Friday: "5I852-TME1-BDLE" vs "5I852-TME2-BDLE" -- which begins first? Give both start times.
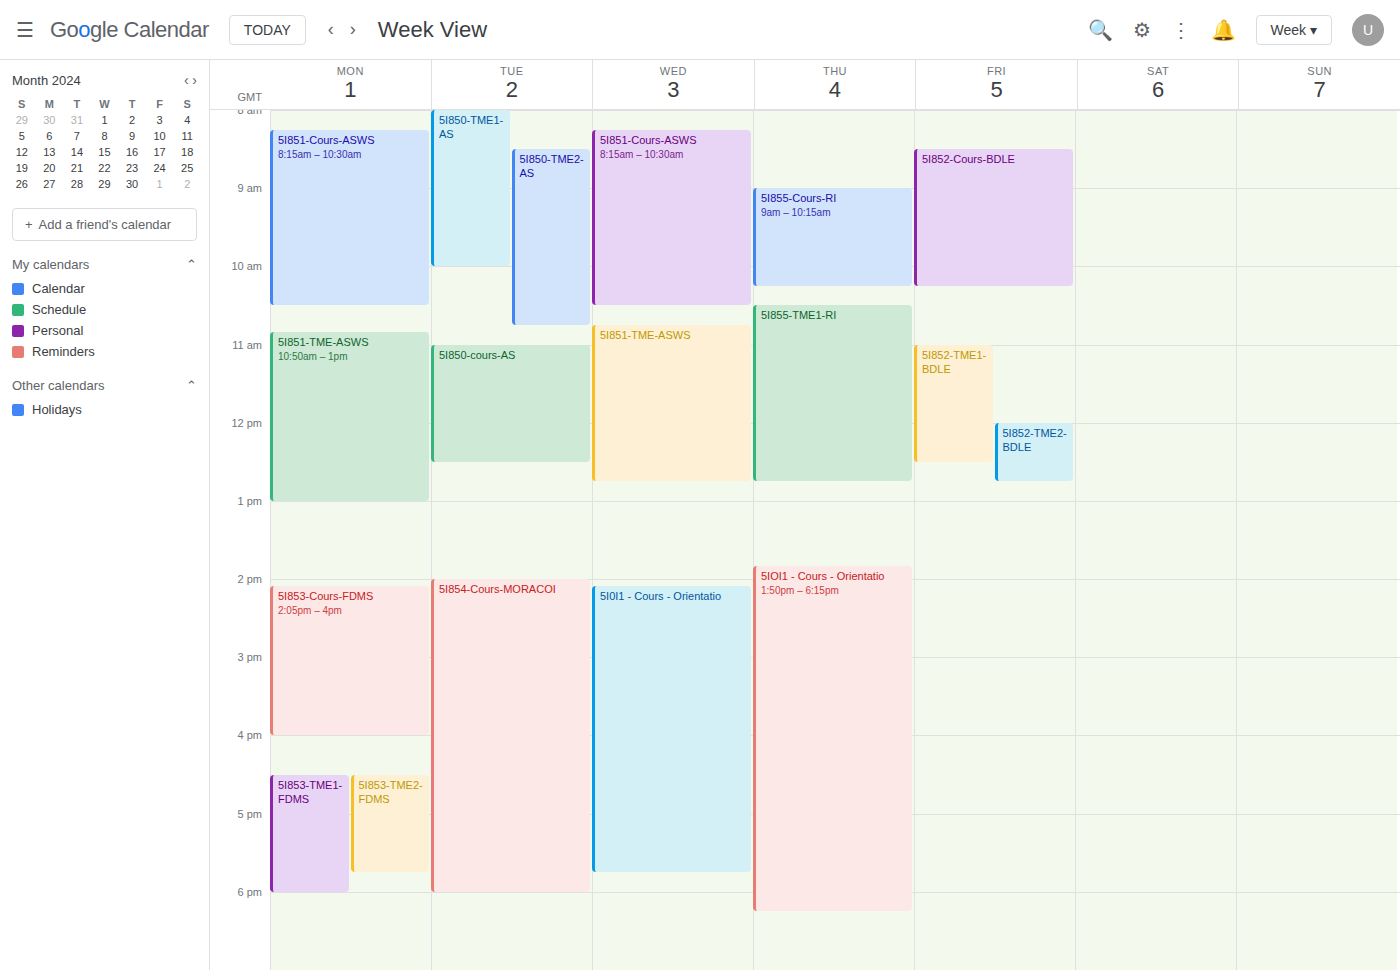
"5I852-TME1-BDLE" 11:00 AM; "5I852-TME2-BDLE" 12:00 PM.